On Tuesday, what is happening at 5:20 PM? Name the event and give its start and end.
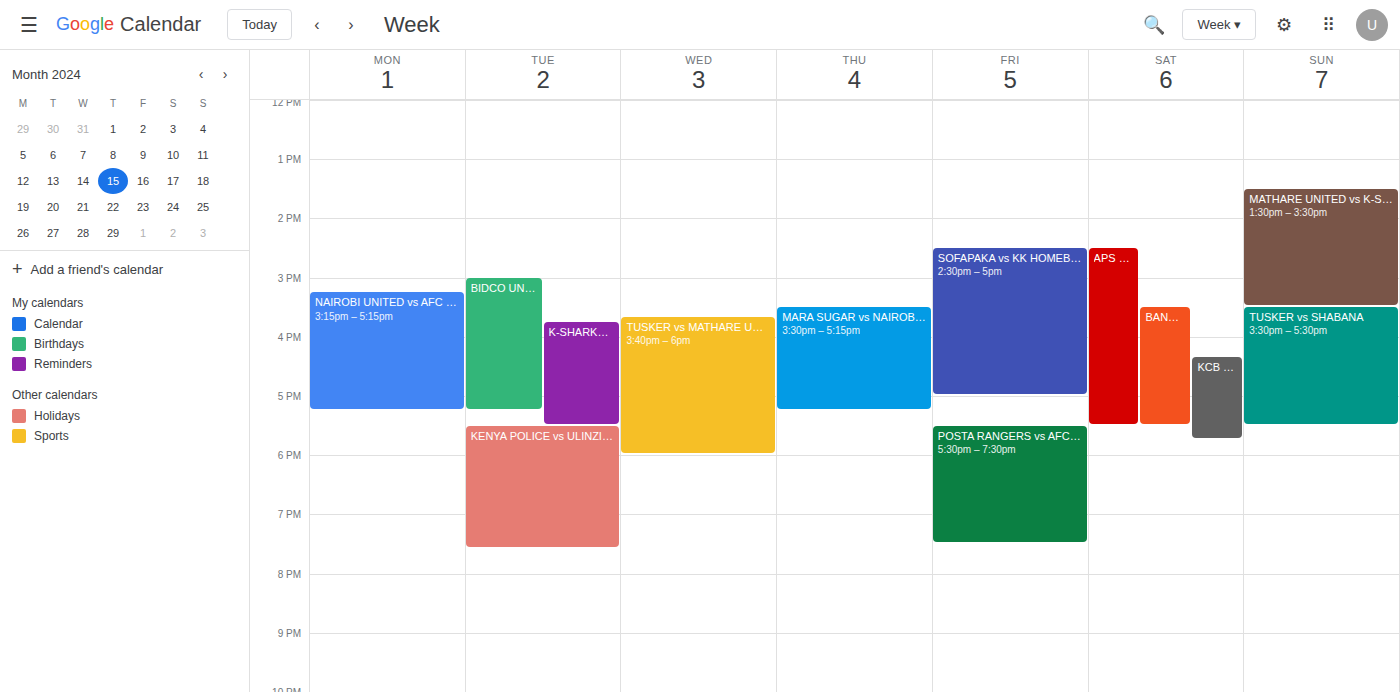
"K-SHARKS vs KCB", 3:45 PM to 5:30 PM